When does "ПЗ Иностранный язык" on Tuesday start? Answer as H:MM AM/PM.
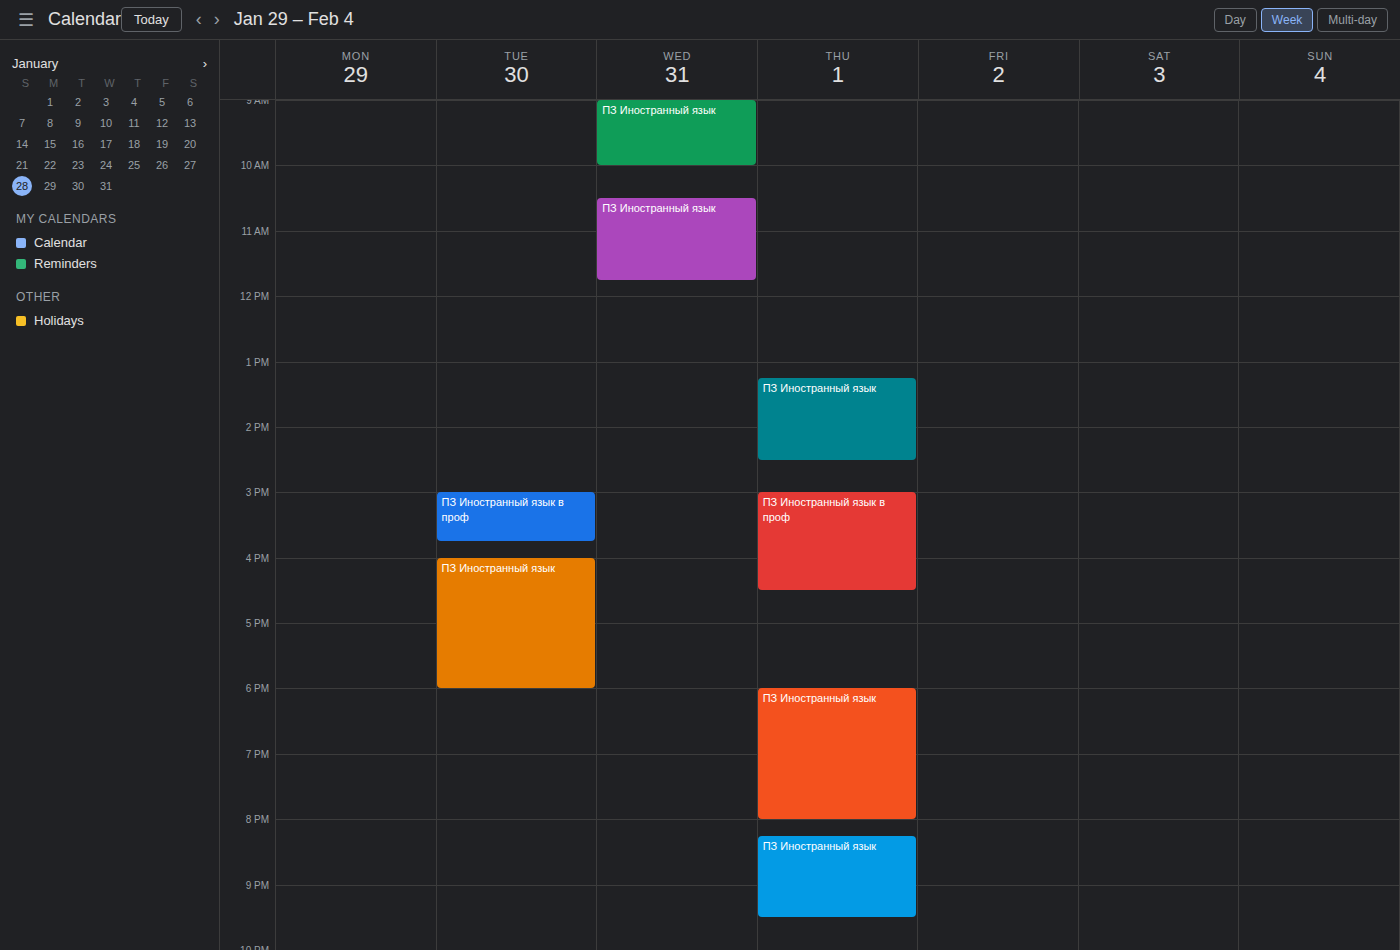
4:00 PM